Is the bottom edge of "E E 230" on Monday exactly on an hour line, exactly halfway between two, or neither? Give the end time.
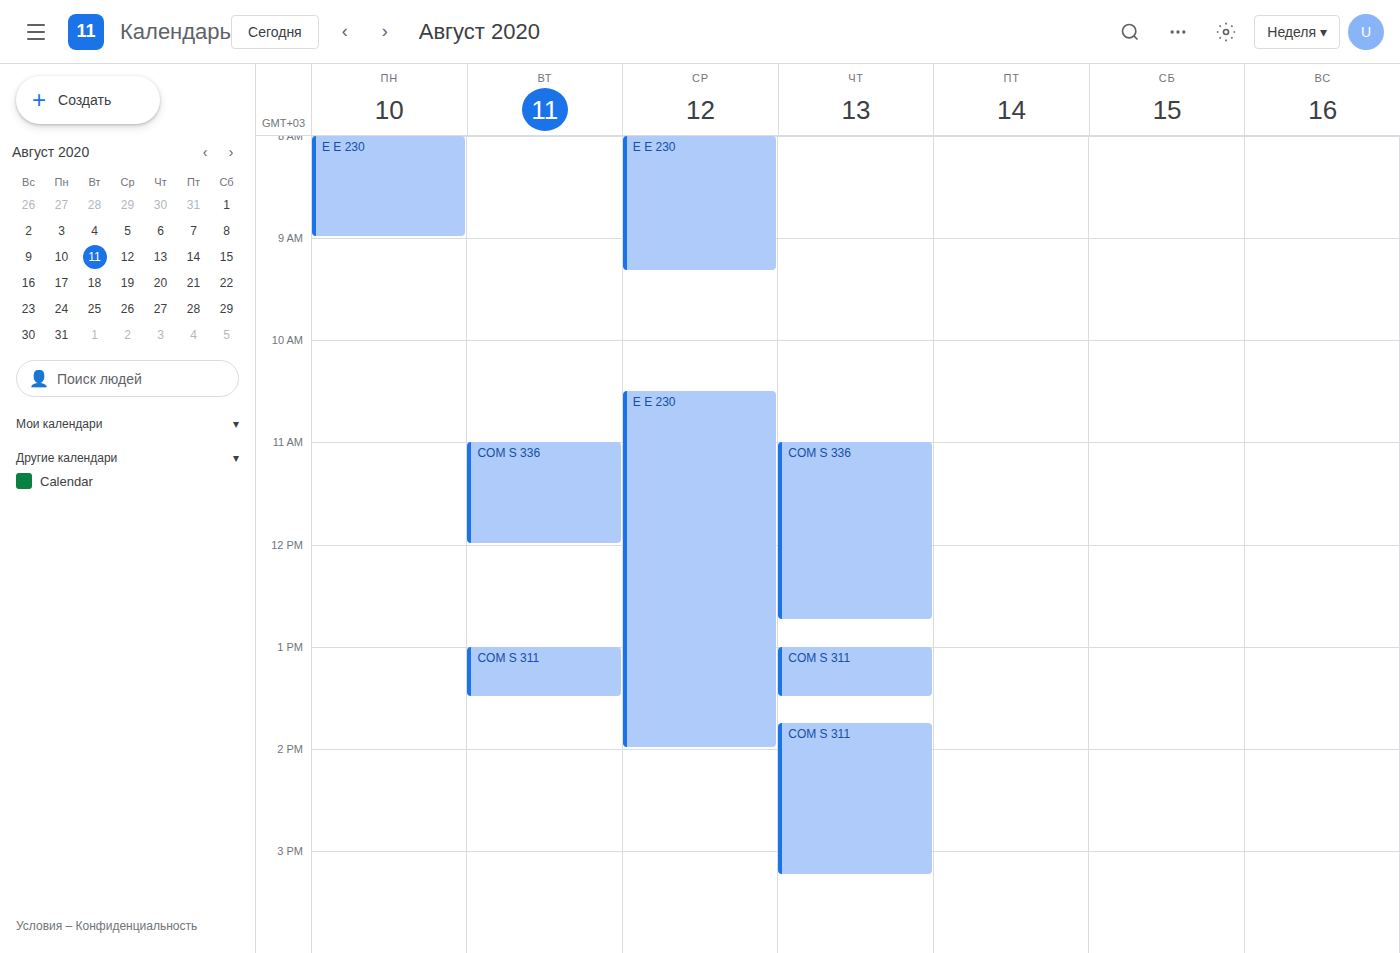
9:00 AM -- exactly on the 9 AM line.